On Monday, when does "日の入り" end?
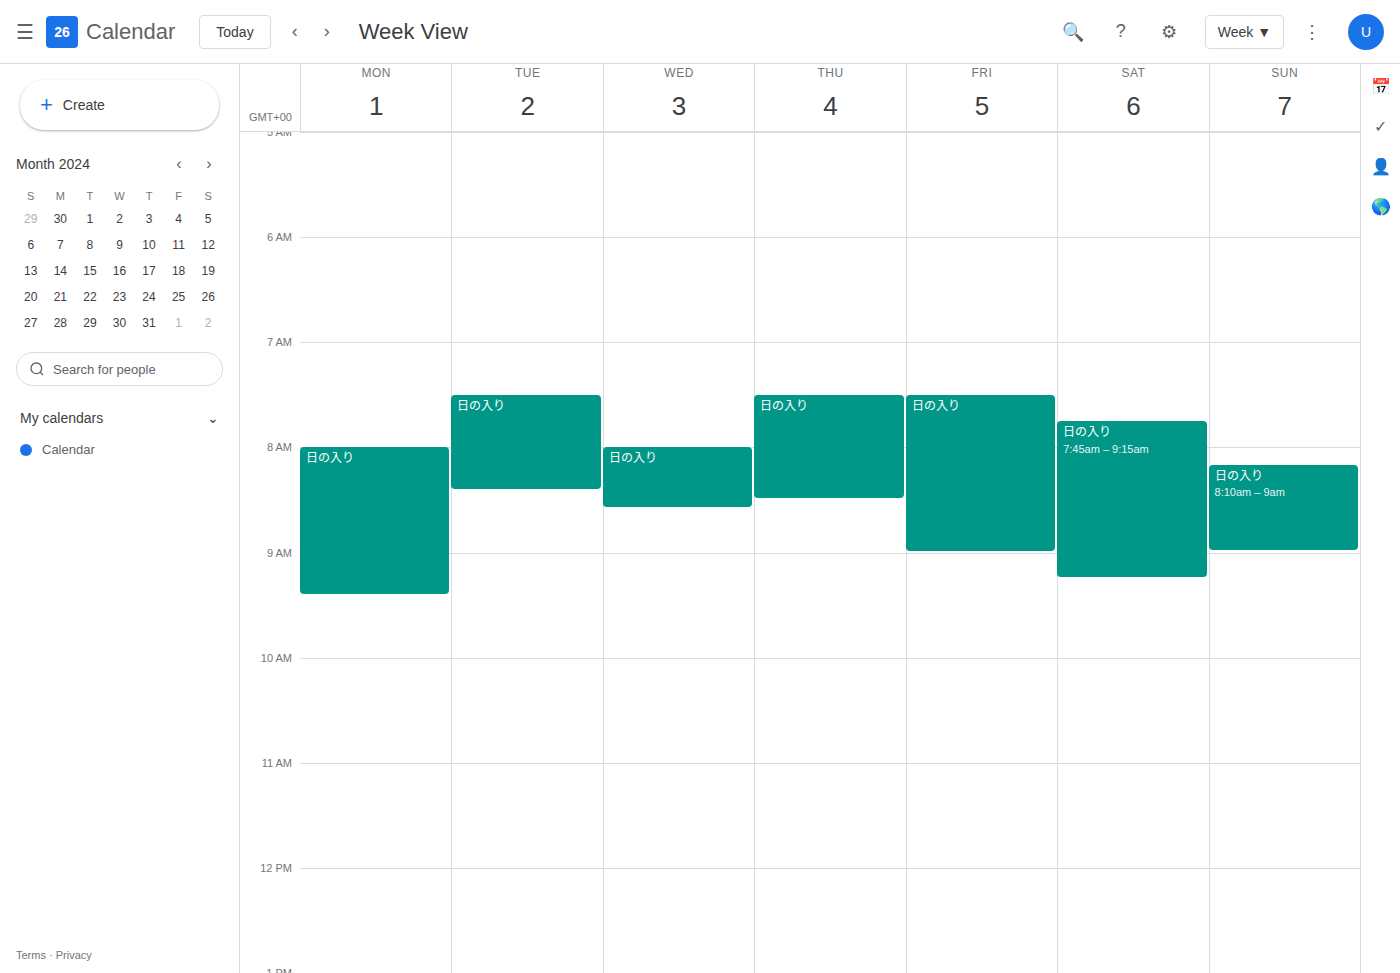
9:25 AM